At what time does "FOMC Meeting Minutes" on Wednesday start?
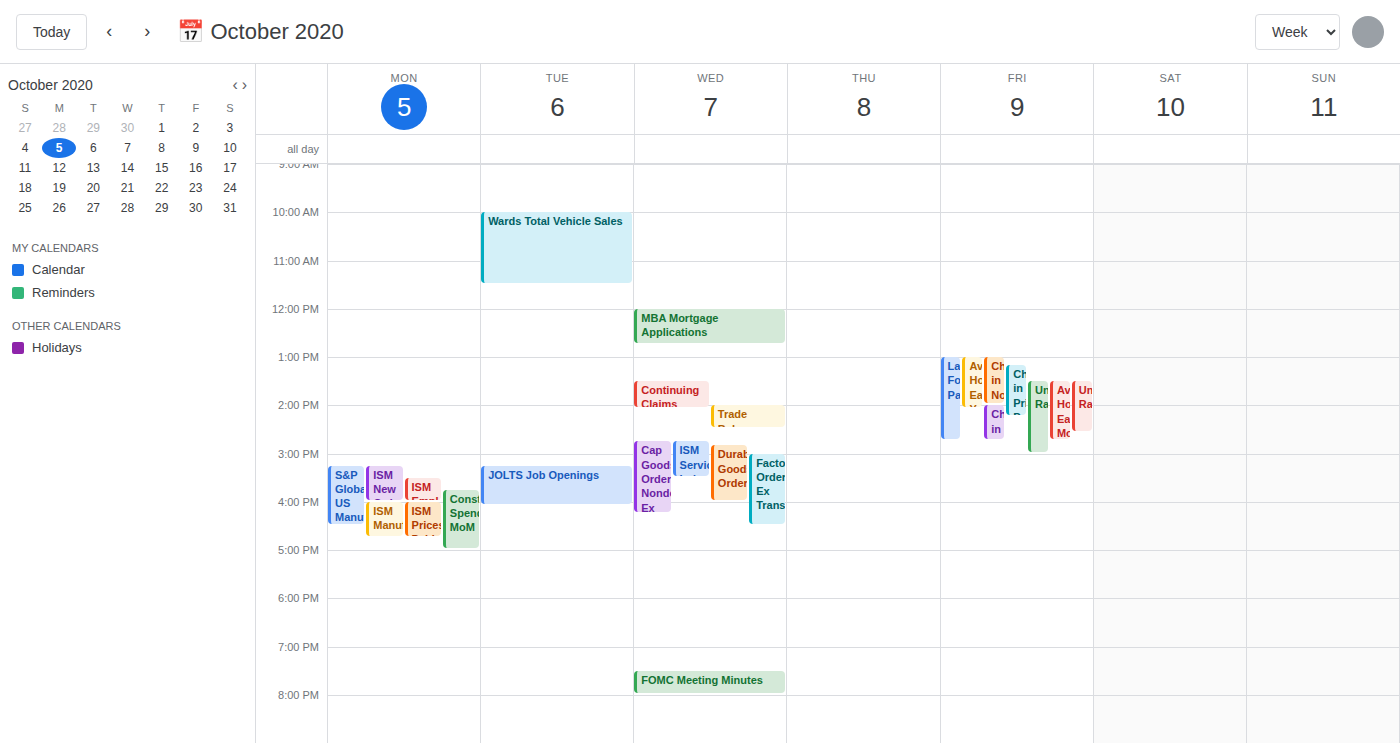
7:30 PM